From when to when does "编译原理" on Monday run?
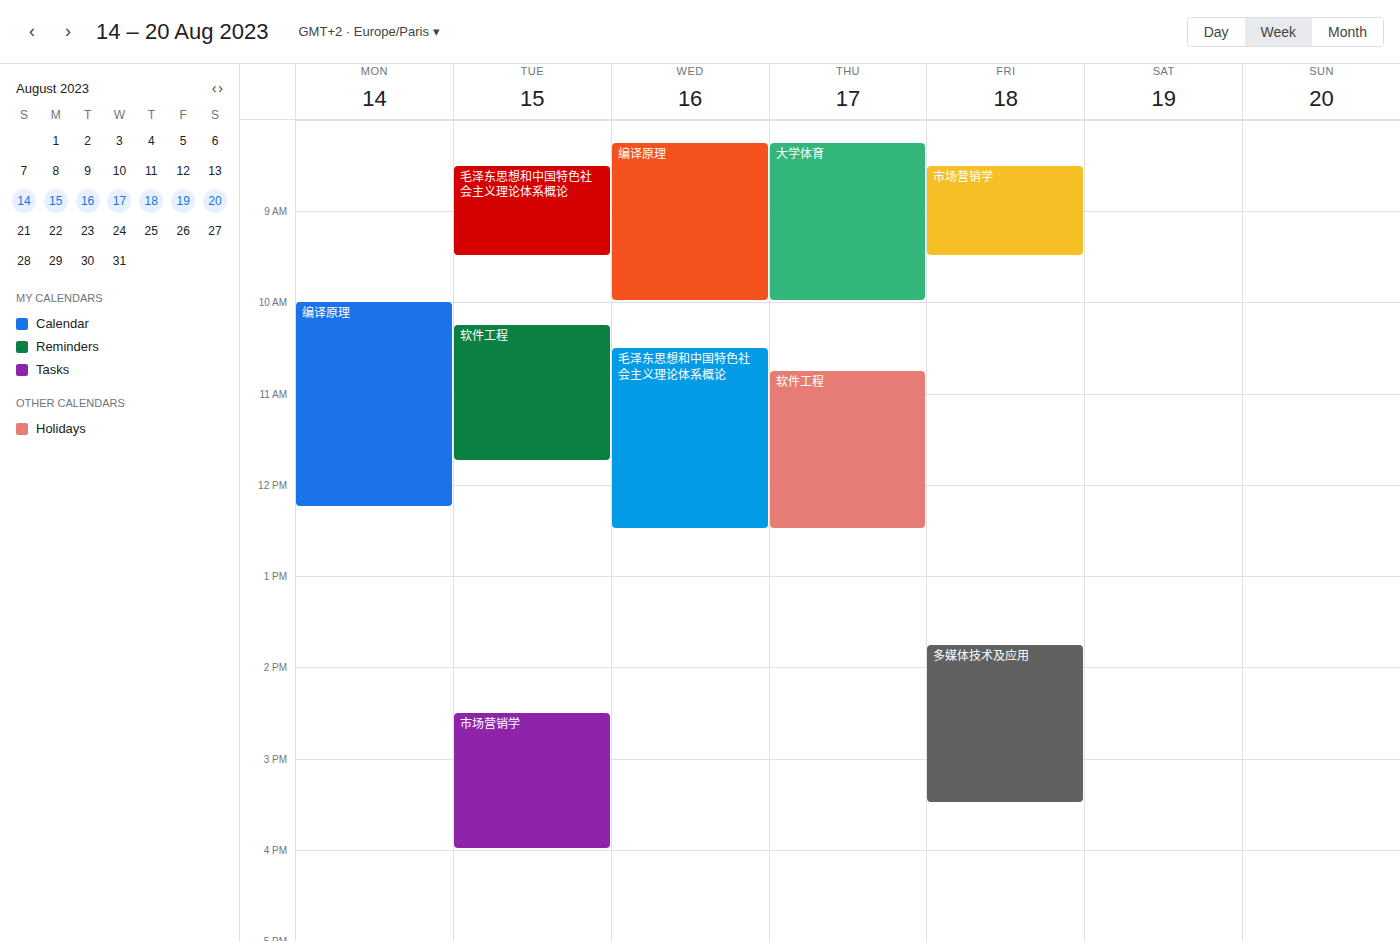
10:00 AM to 12:15 PM